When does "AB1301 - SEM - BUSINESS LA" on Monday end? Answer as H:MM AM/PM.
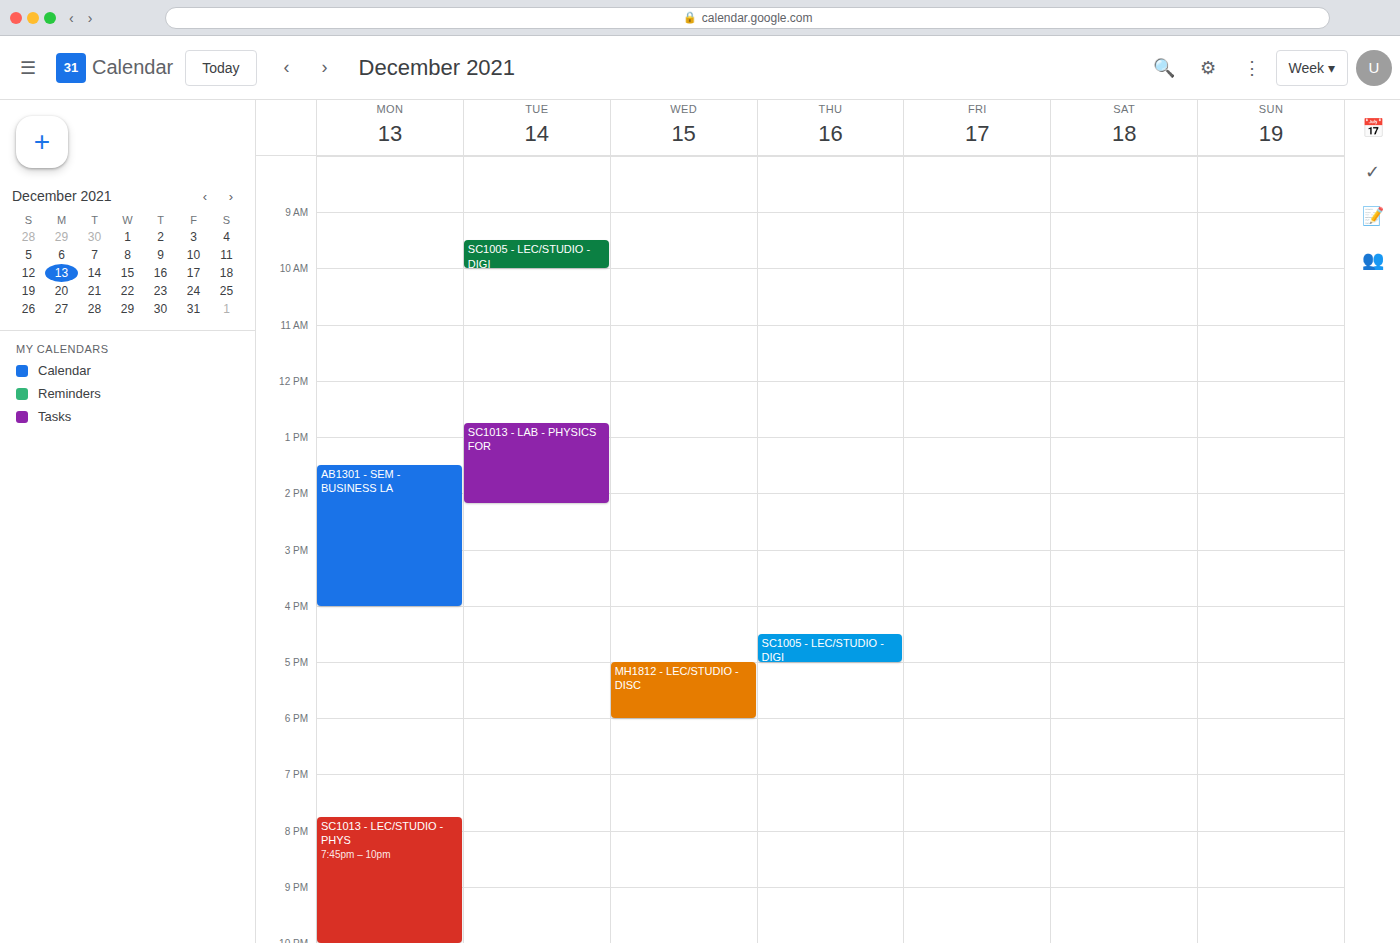
4:00 PM